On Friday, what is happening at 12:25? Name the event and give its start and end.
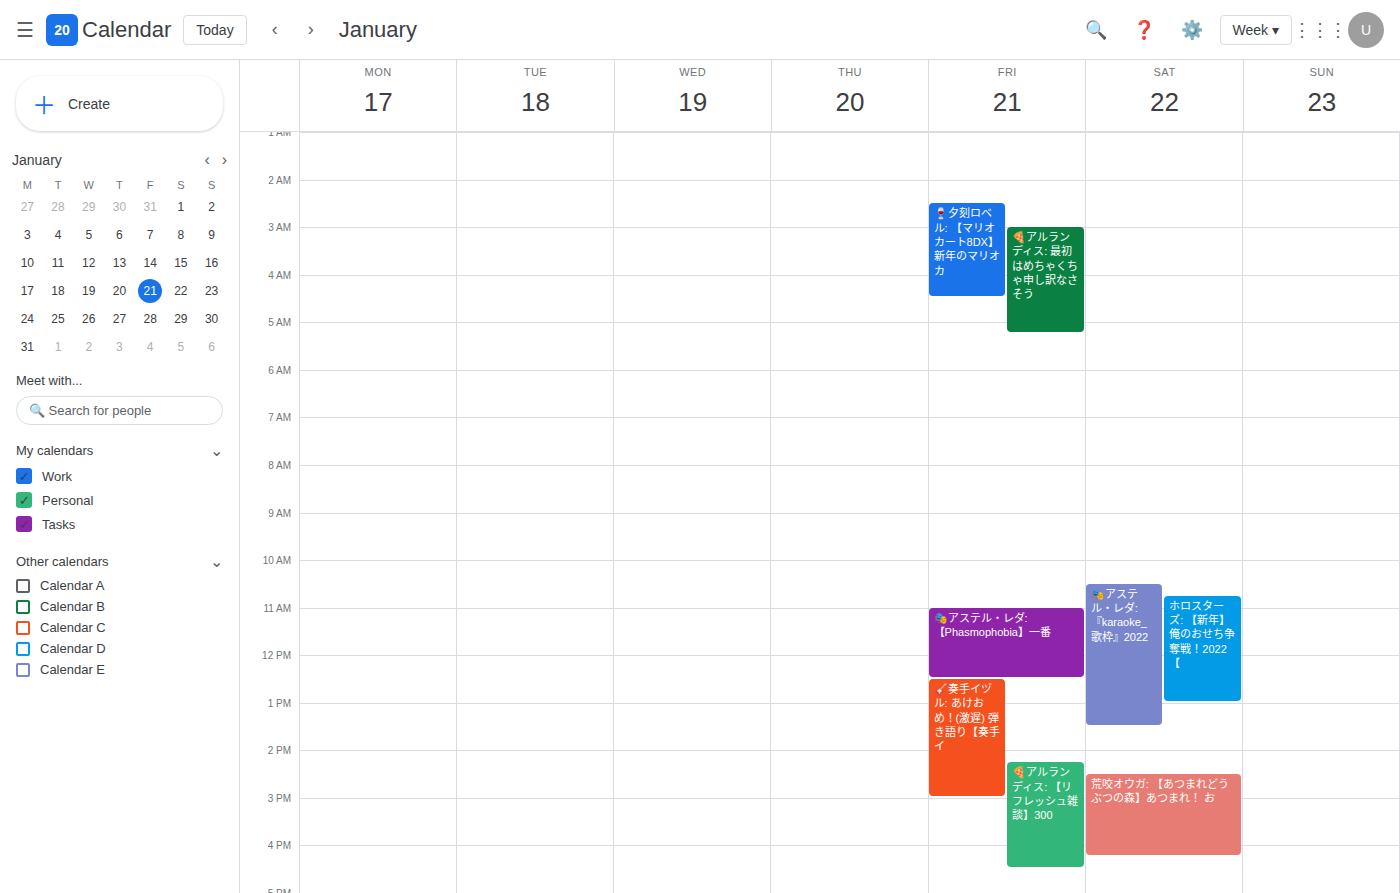
"🎭アステル・レダ: 【Phasmophobia】一番", 11:00 to 12:30